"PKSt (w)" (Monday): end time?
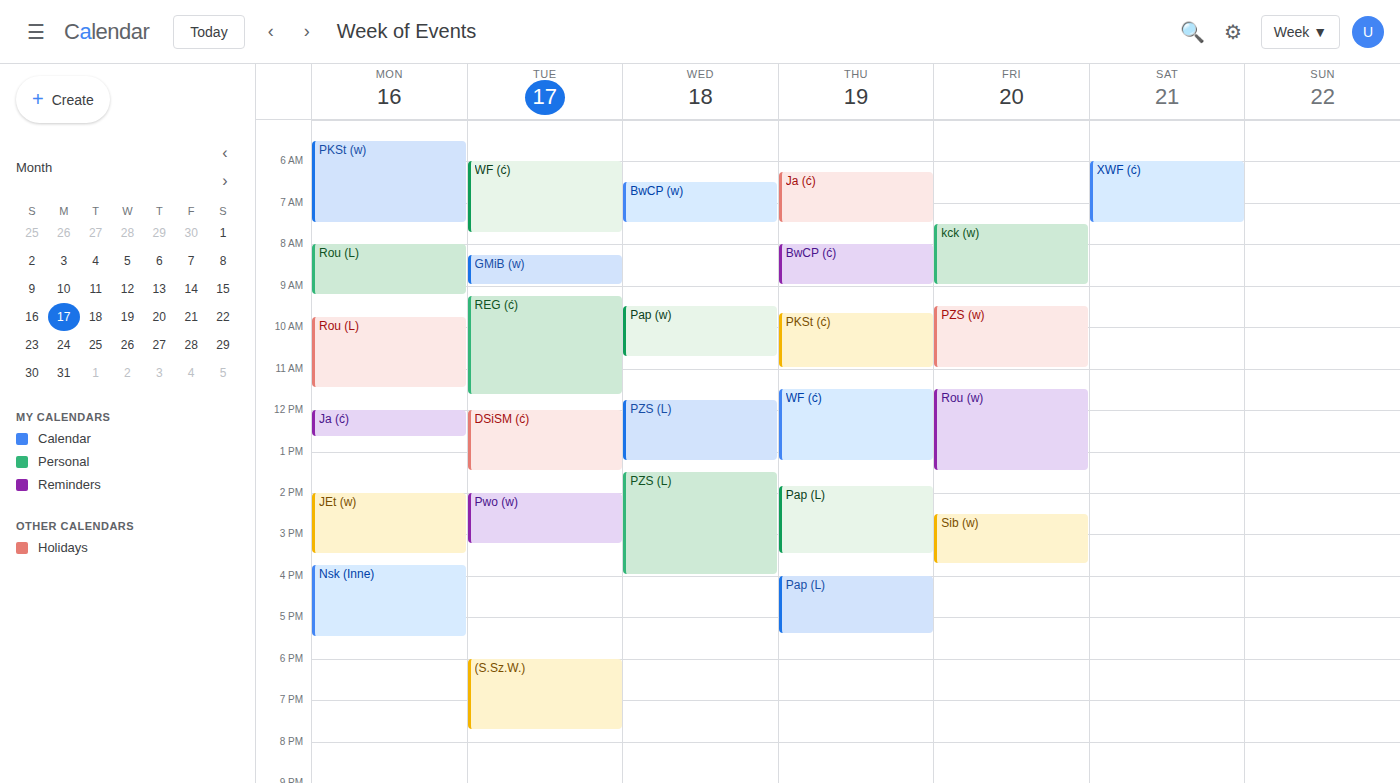
7:30 AM